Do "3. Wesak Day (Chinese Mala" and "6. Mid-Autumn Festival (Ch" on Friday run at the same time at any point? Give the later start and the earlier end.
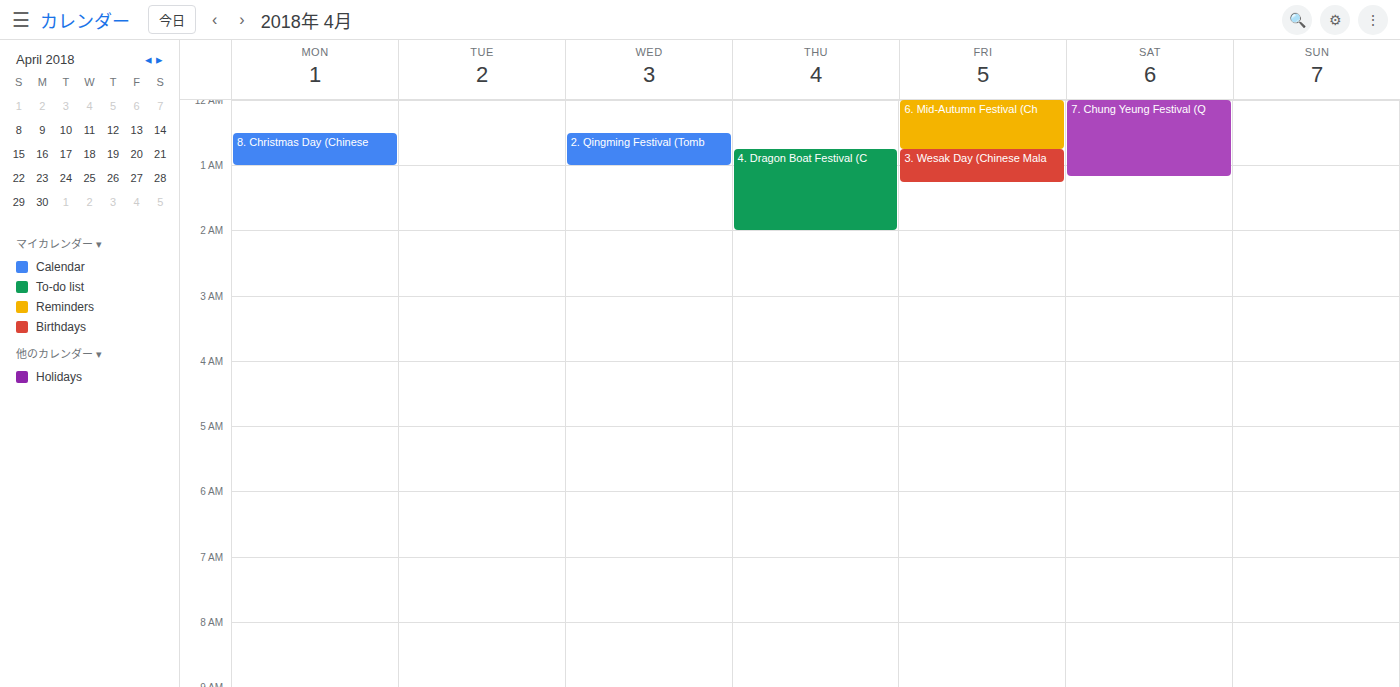
"6. Mid-Autumn Festival (Ch" ends at 12:45 AM, exactly when "3. Wesak Day (Chinese Mala" starts -- they touch but do not overlap.